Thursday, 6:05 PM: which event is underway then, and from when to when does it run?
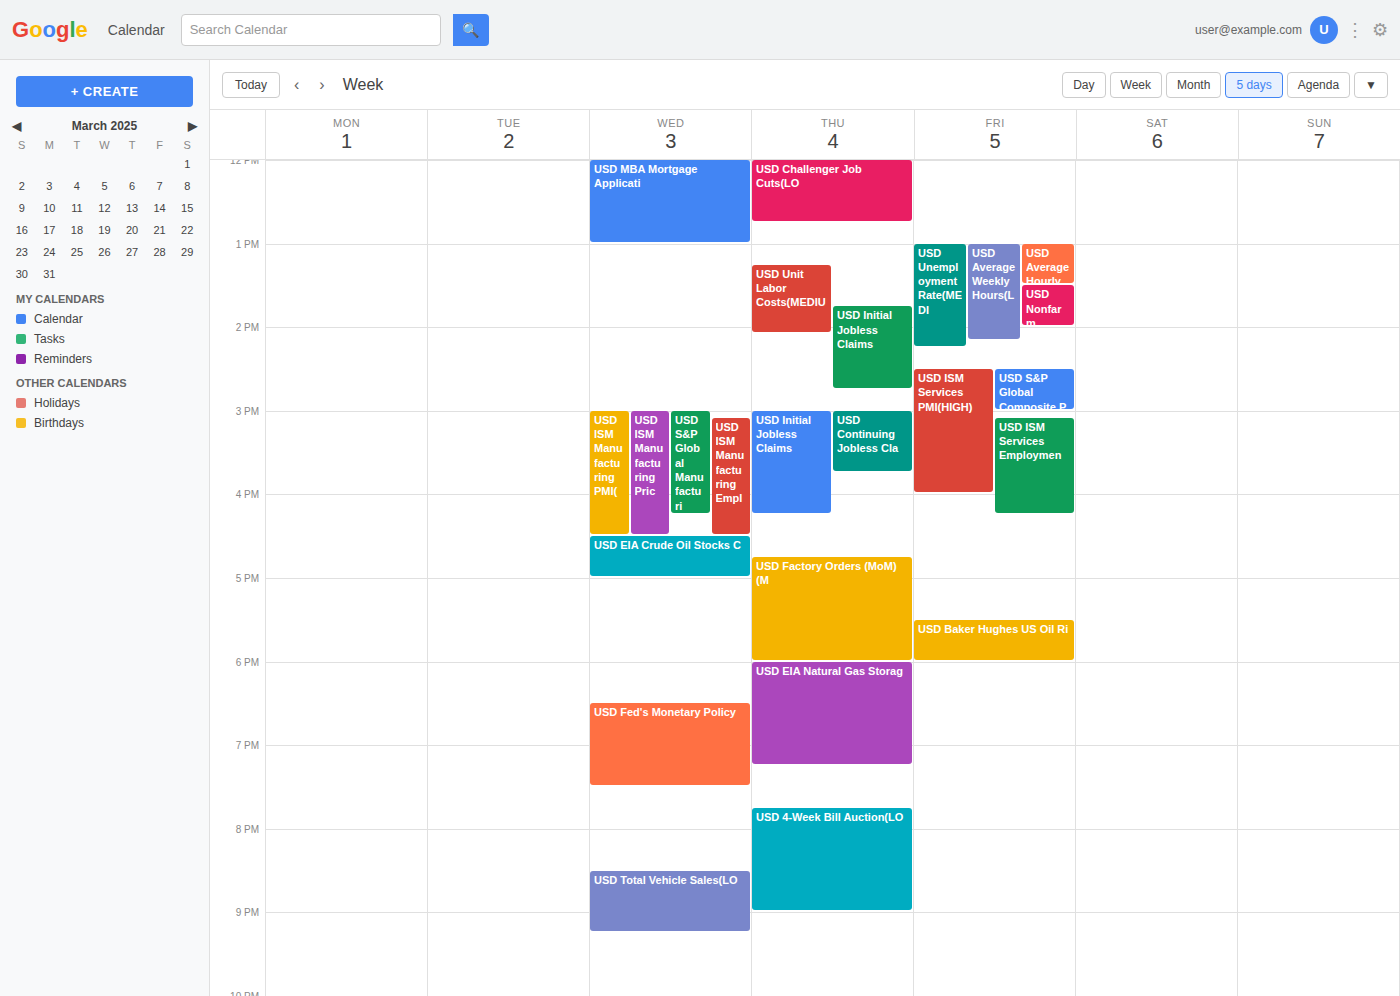
"USD EIA Natural Gas Storag", 6:00 PM to 7:15 PM